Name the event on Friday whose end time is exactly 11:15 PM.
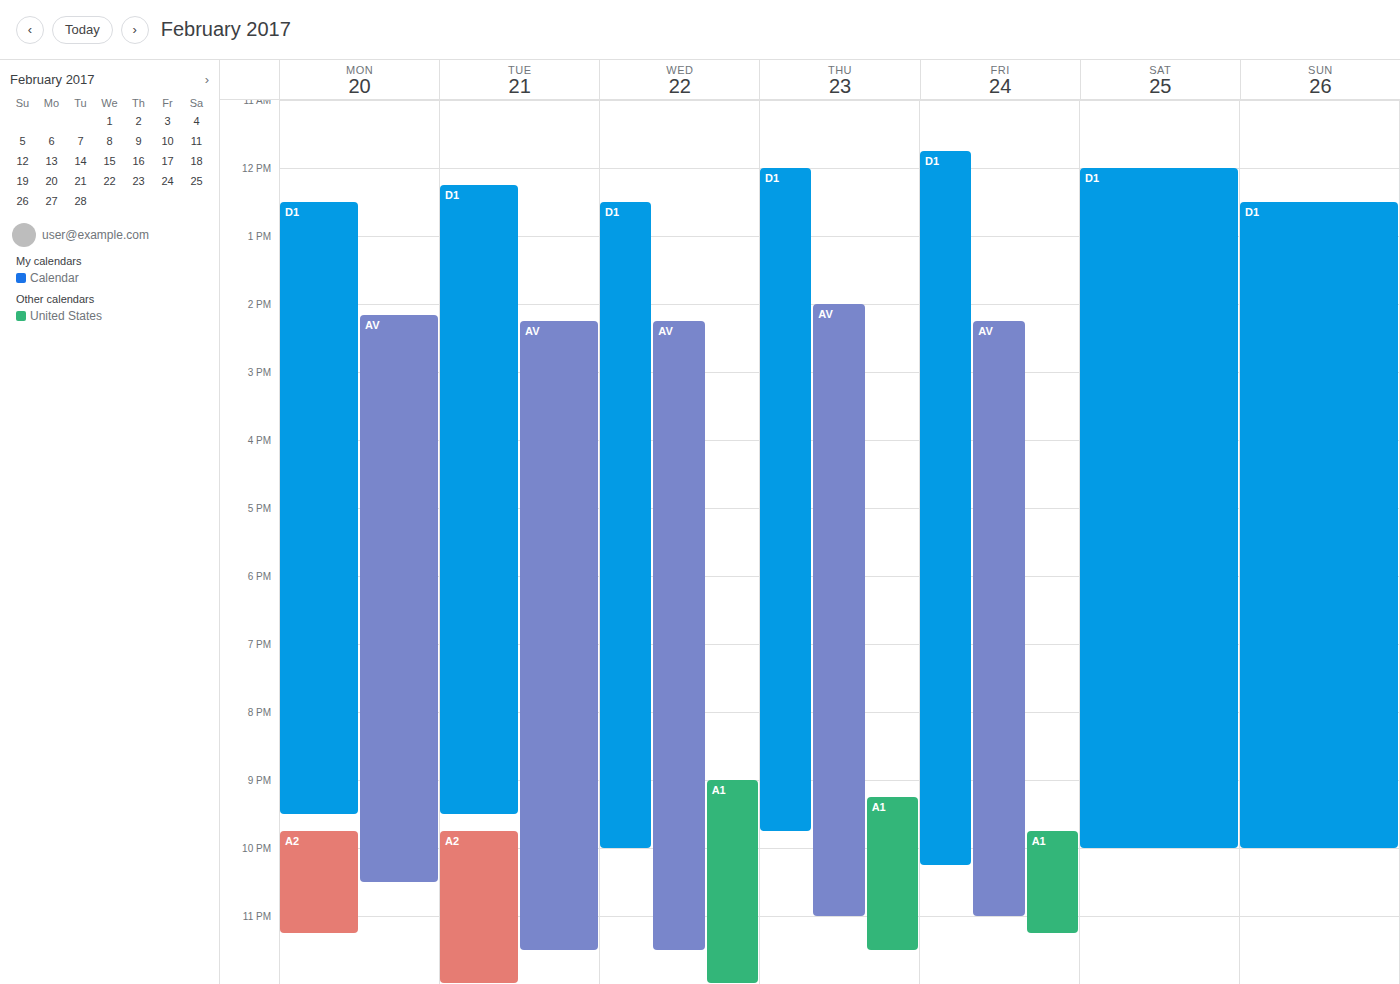
"A1"